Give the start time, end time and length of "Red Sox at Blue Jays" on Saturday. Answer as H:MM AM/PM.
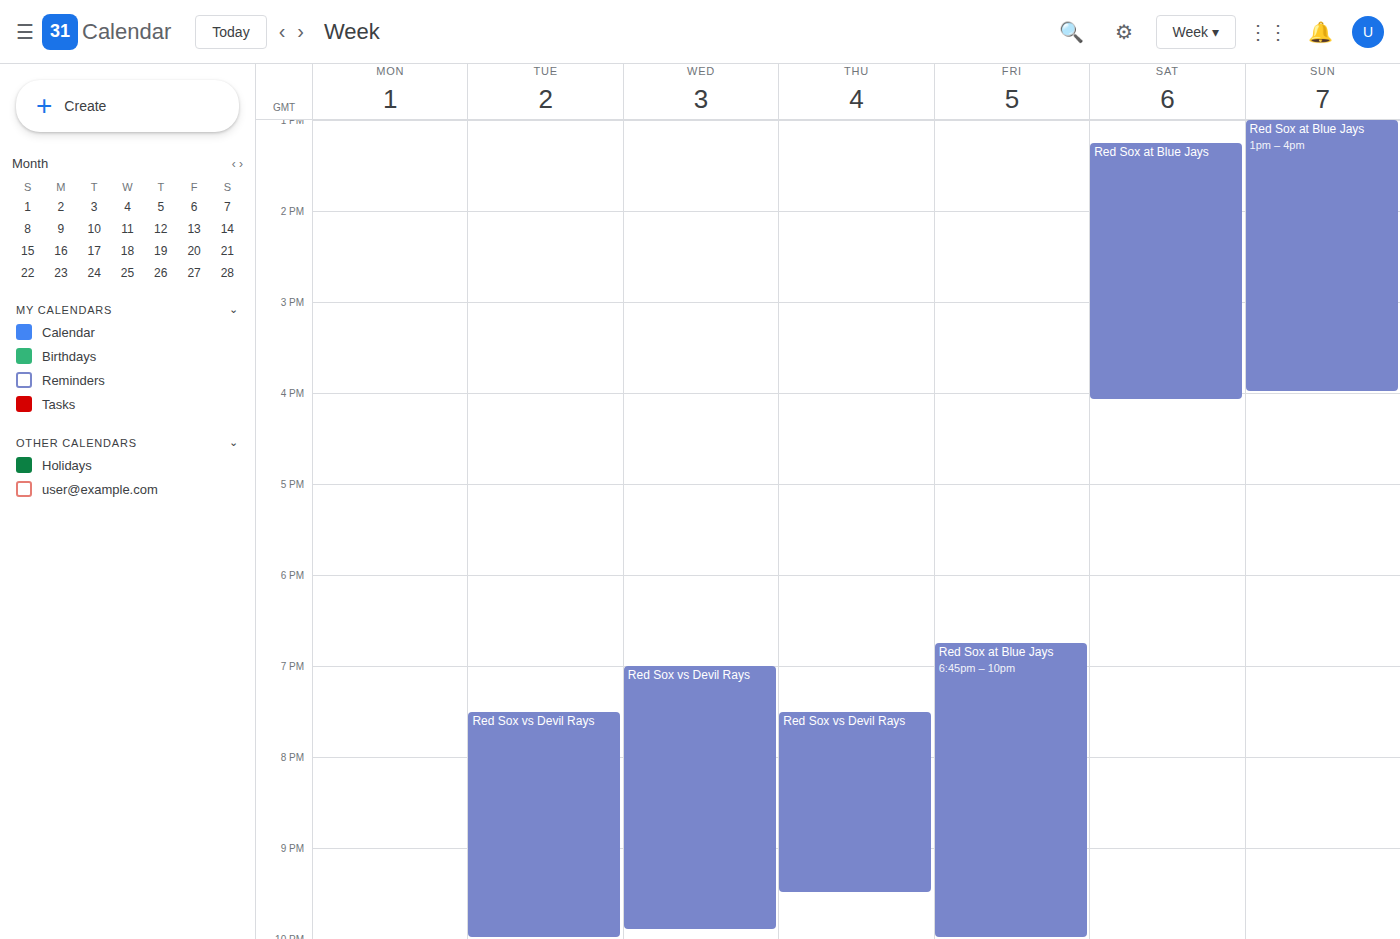
1:15 PM to 4:05 PM, 2 hours 50 minutes